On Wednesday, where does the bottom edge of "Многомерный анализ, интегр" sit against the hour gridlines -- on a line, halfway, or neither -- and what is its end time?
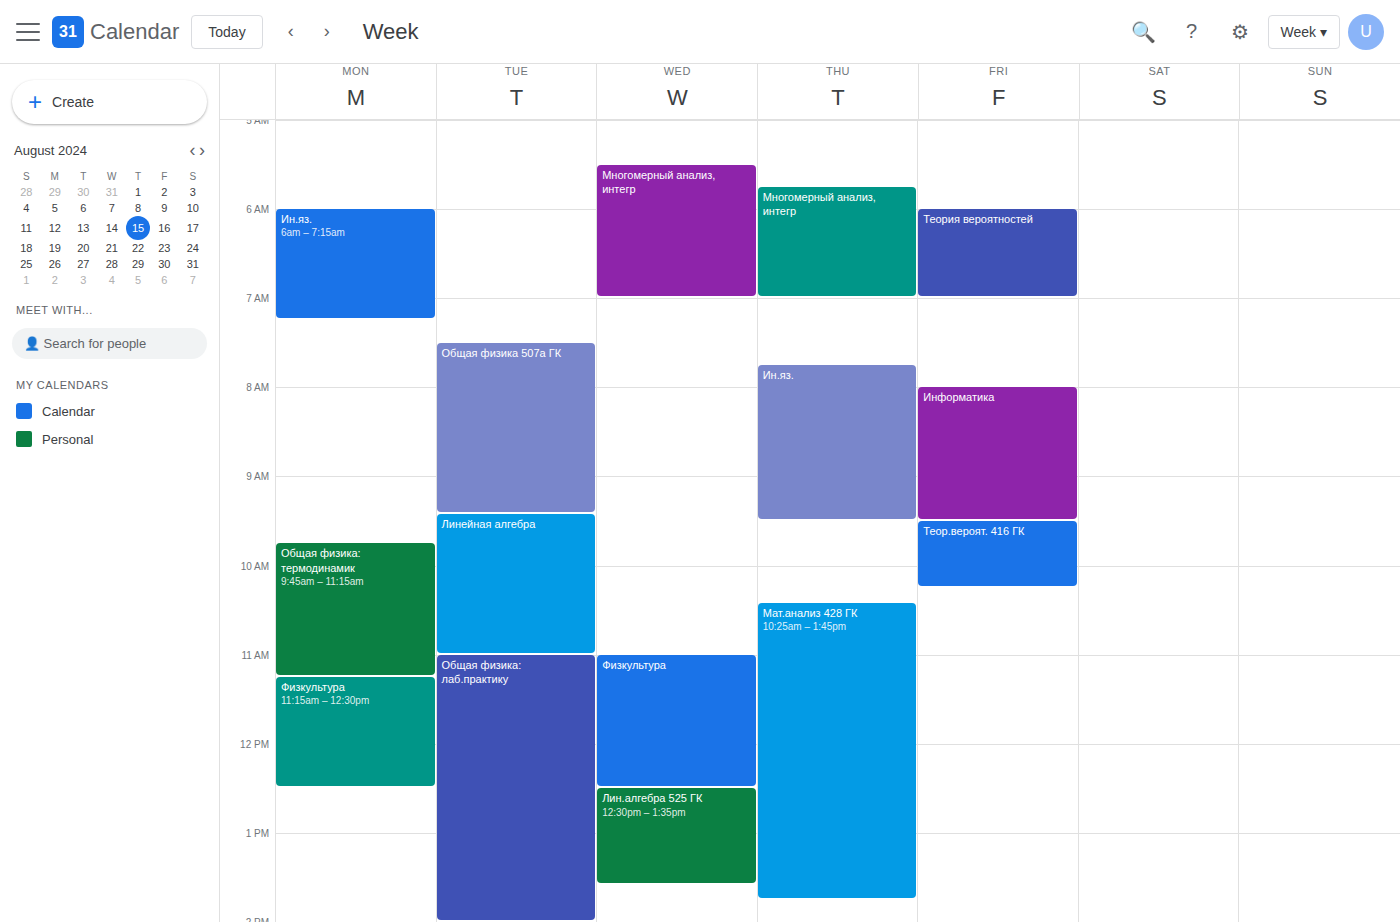
7:00 AM -- exactly on the 7 AM line.